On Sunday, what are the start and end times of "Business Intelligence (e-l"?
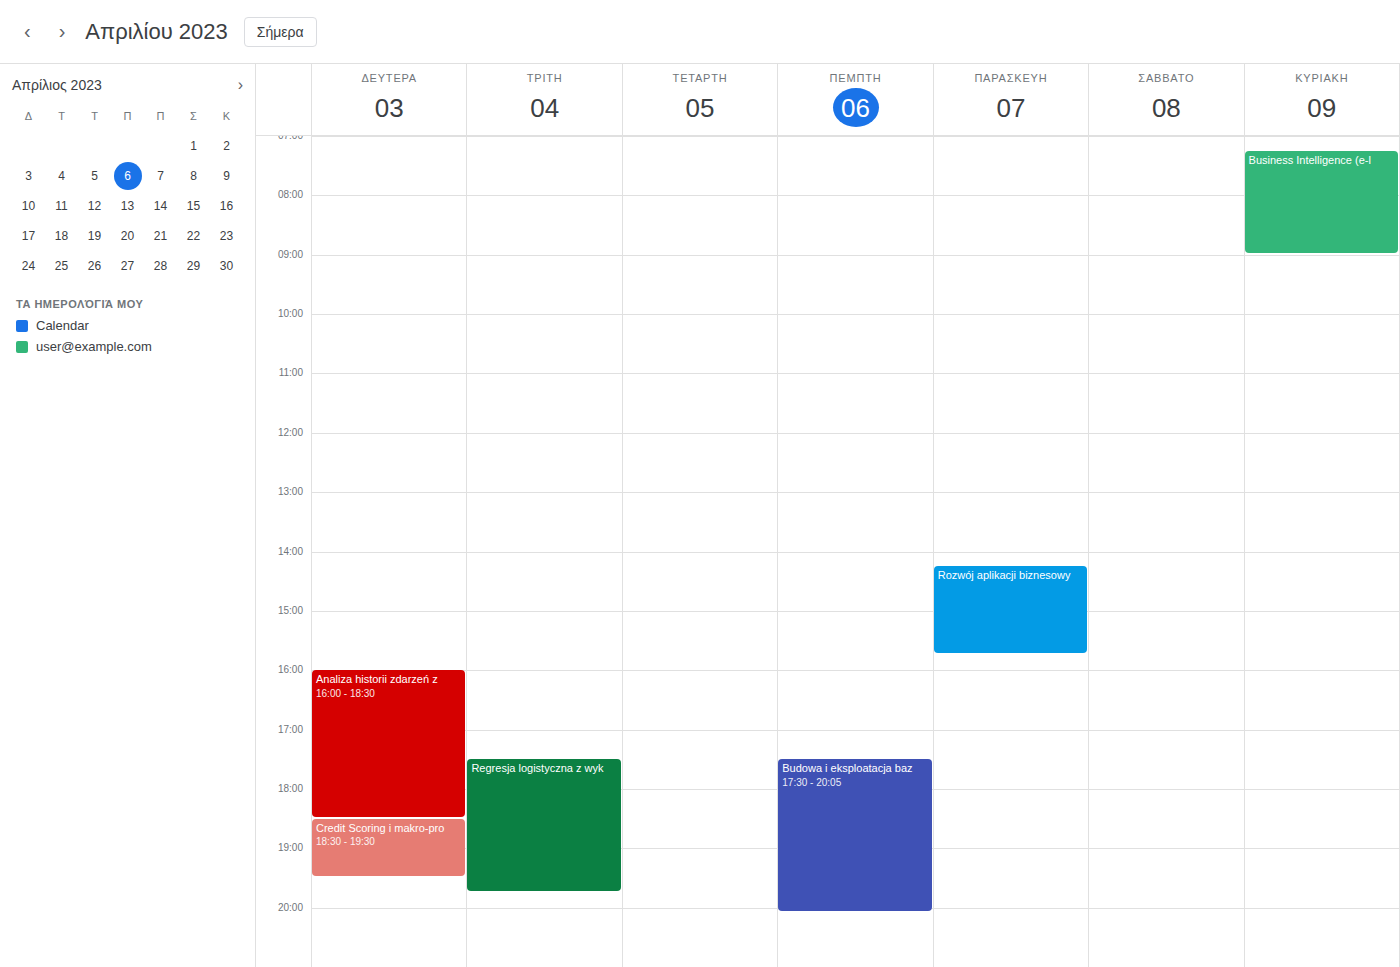
07:15 to 09:00